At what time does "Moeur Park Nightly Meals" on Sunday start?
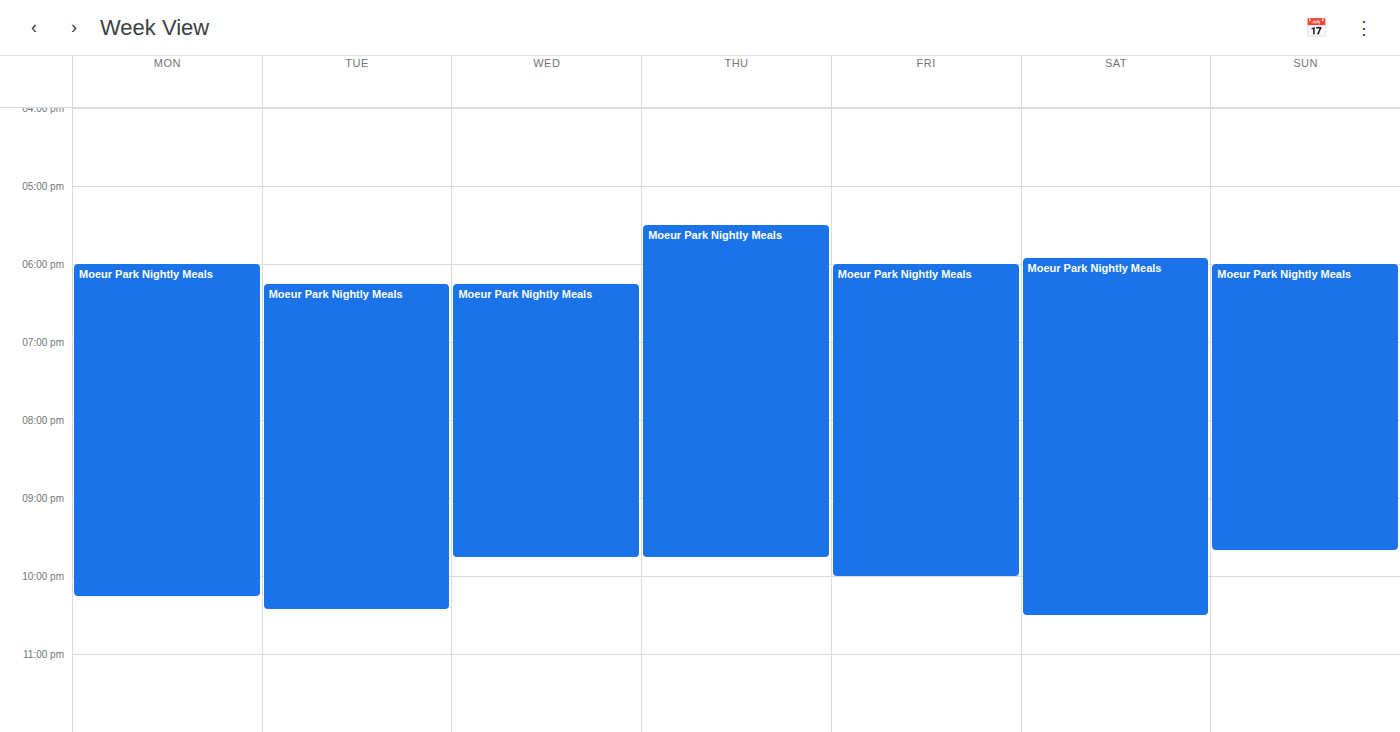
6:00 PM